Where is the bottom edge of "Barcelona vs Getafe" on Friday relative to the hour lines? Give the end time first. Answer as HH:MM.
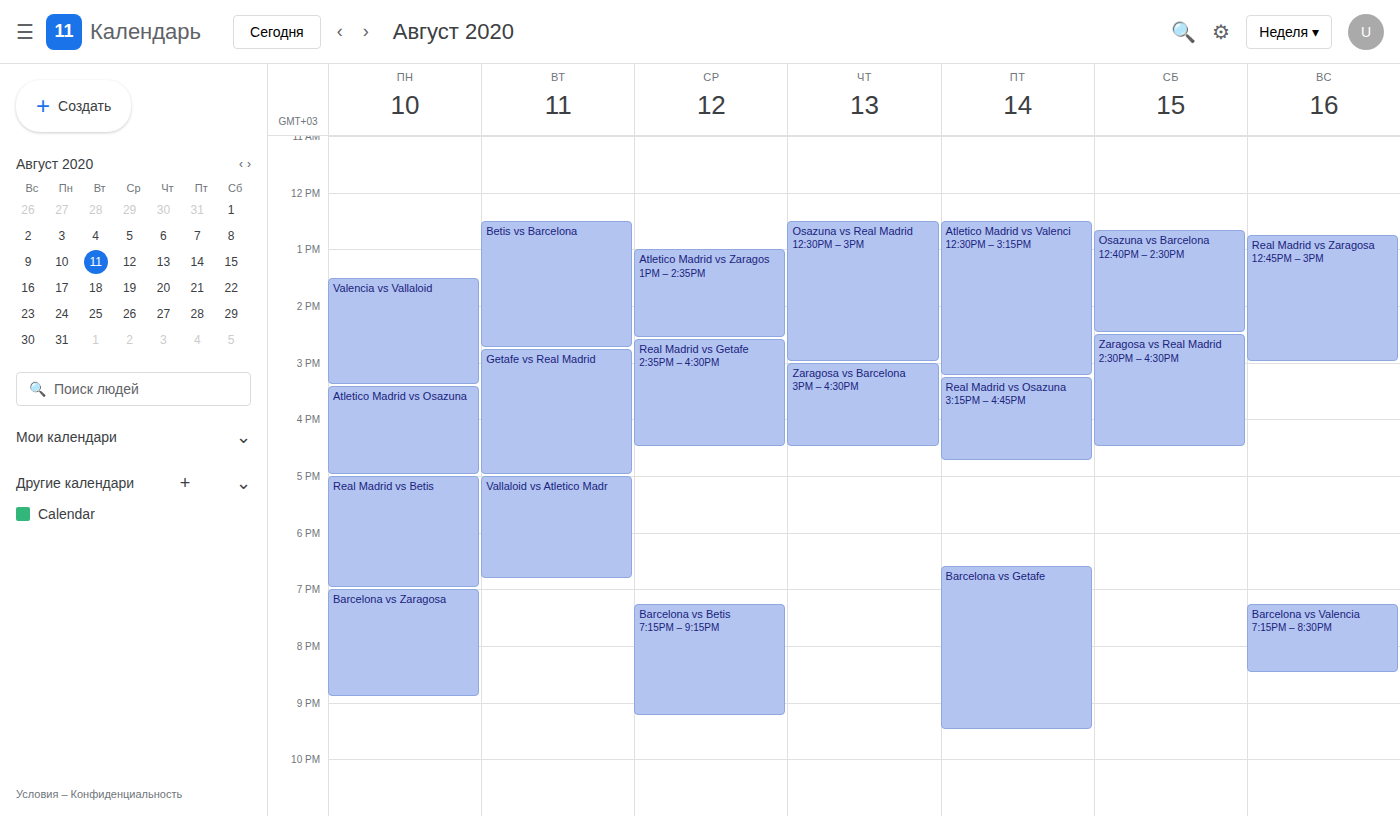
21:30 -- halfway between the 21:00 and 22:00 lines.